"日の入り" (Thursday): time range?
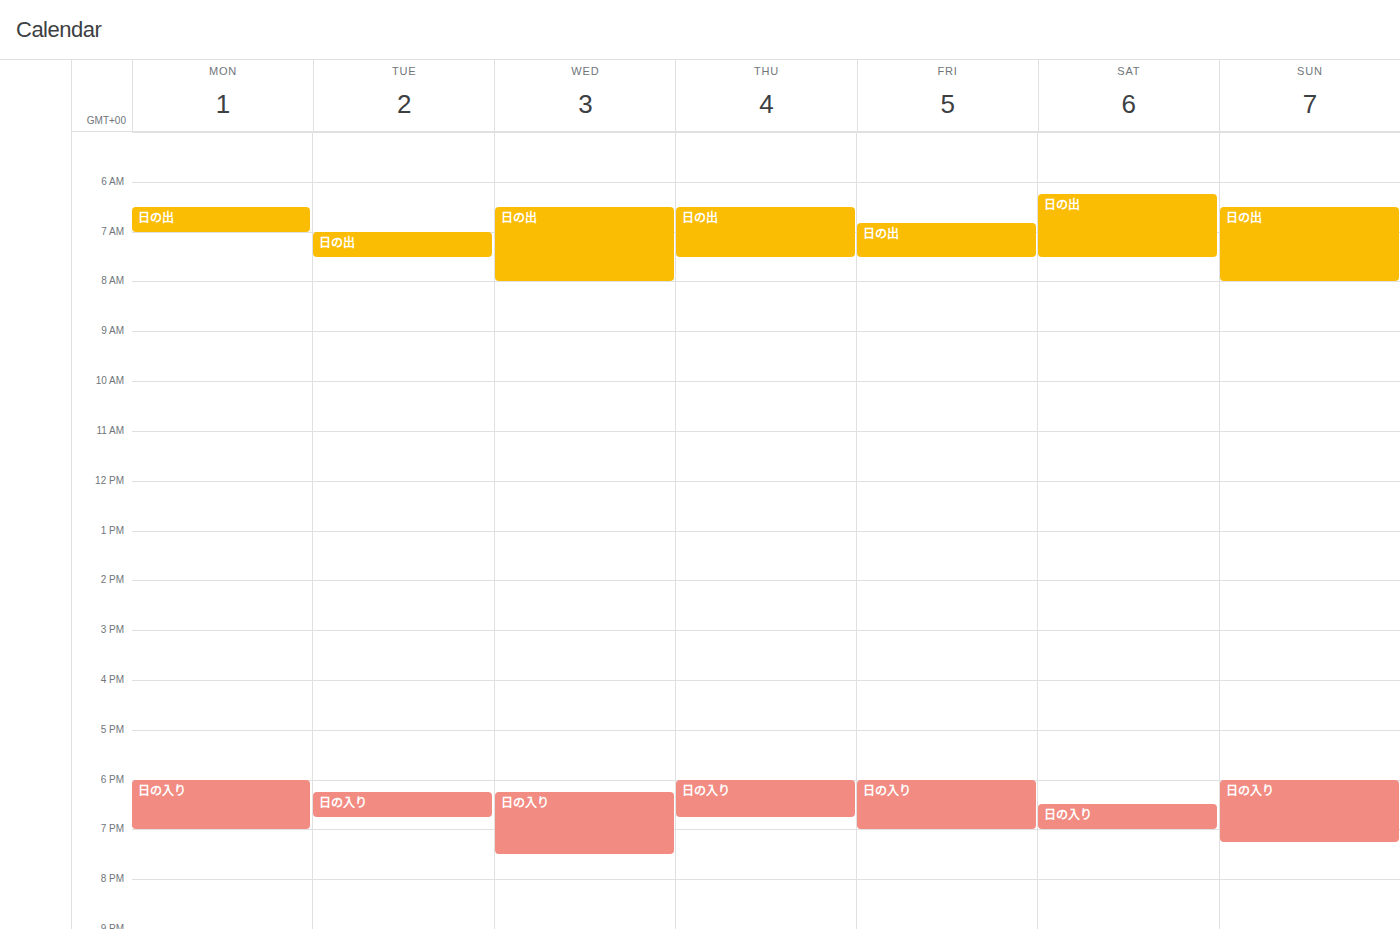
6:00 PM to 6:45 PM